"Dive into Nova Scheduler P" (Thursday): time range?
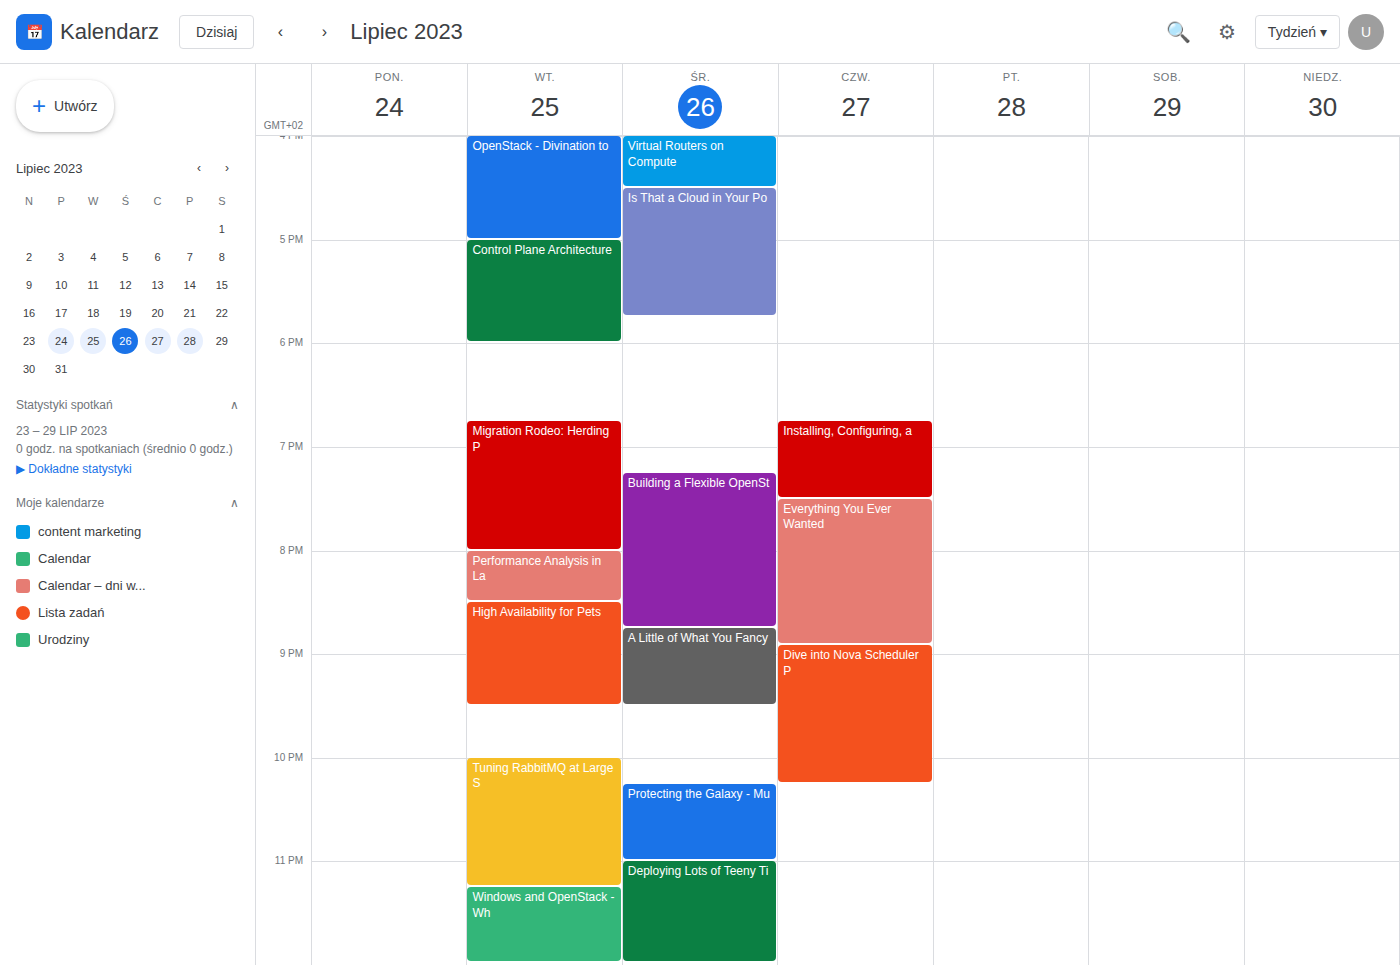
8:55 PM to 10:15 PM